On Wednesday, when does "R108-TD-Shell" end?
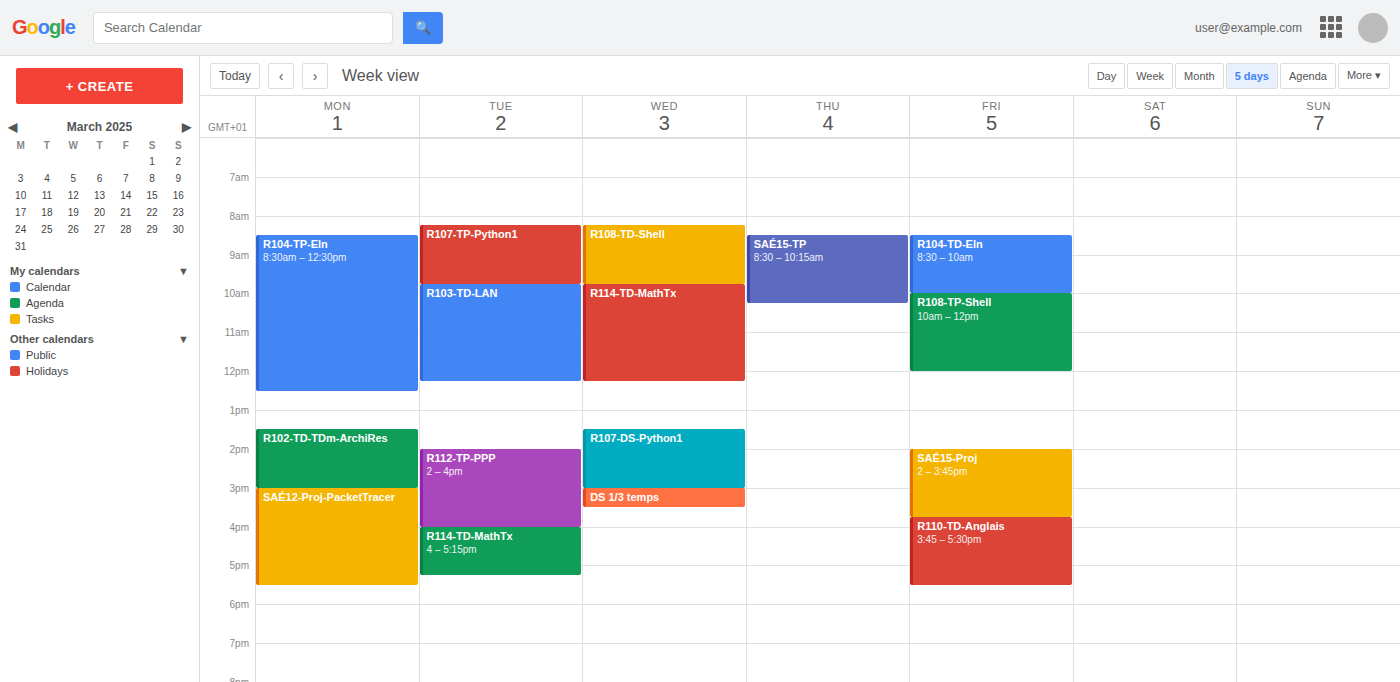
9:45 AM